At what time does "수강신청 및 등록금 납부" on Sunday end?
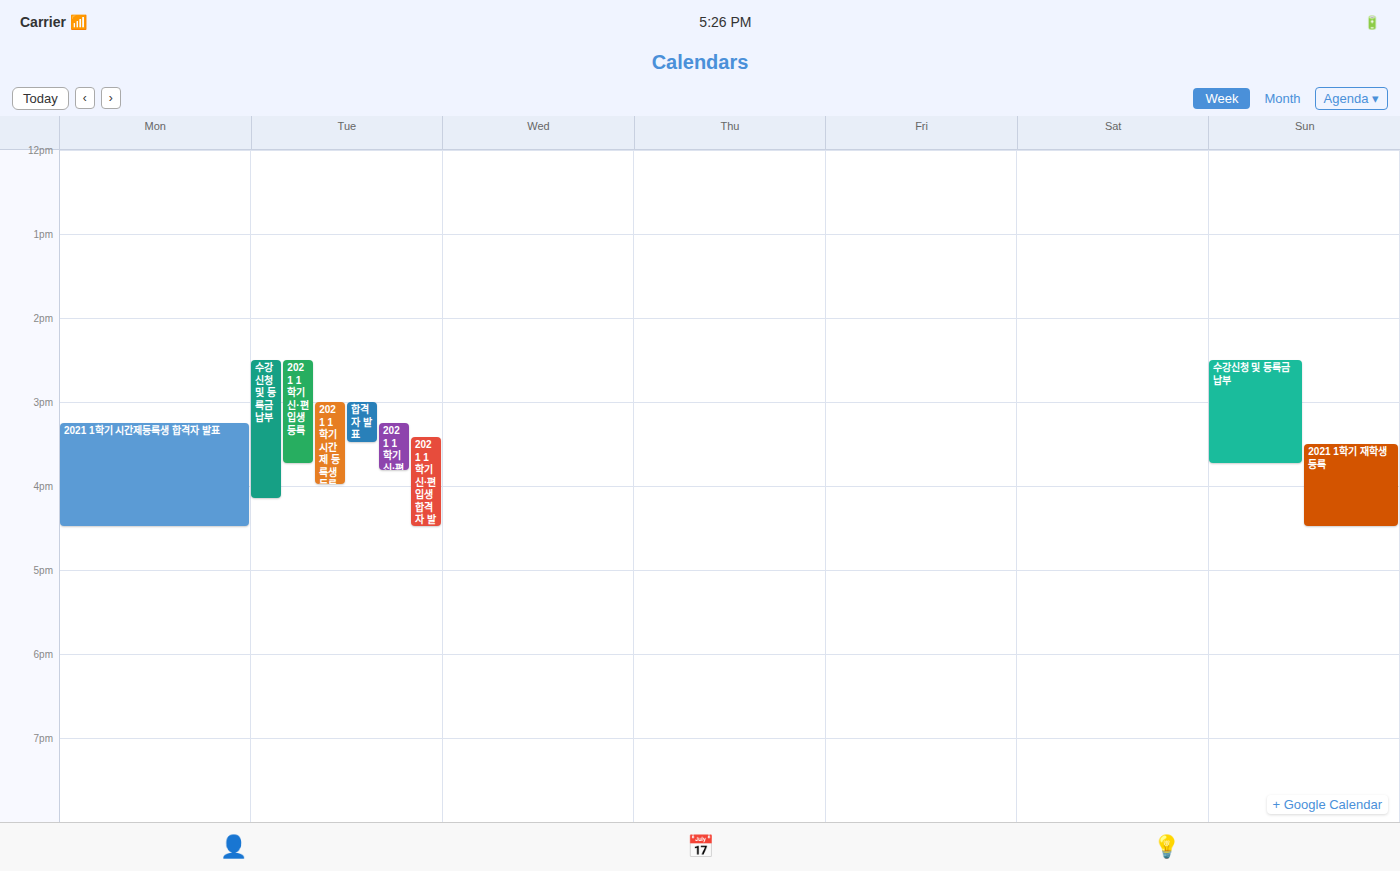
3:45 PM